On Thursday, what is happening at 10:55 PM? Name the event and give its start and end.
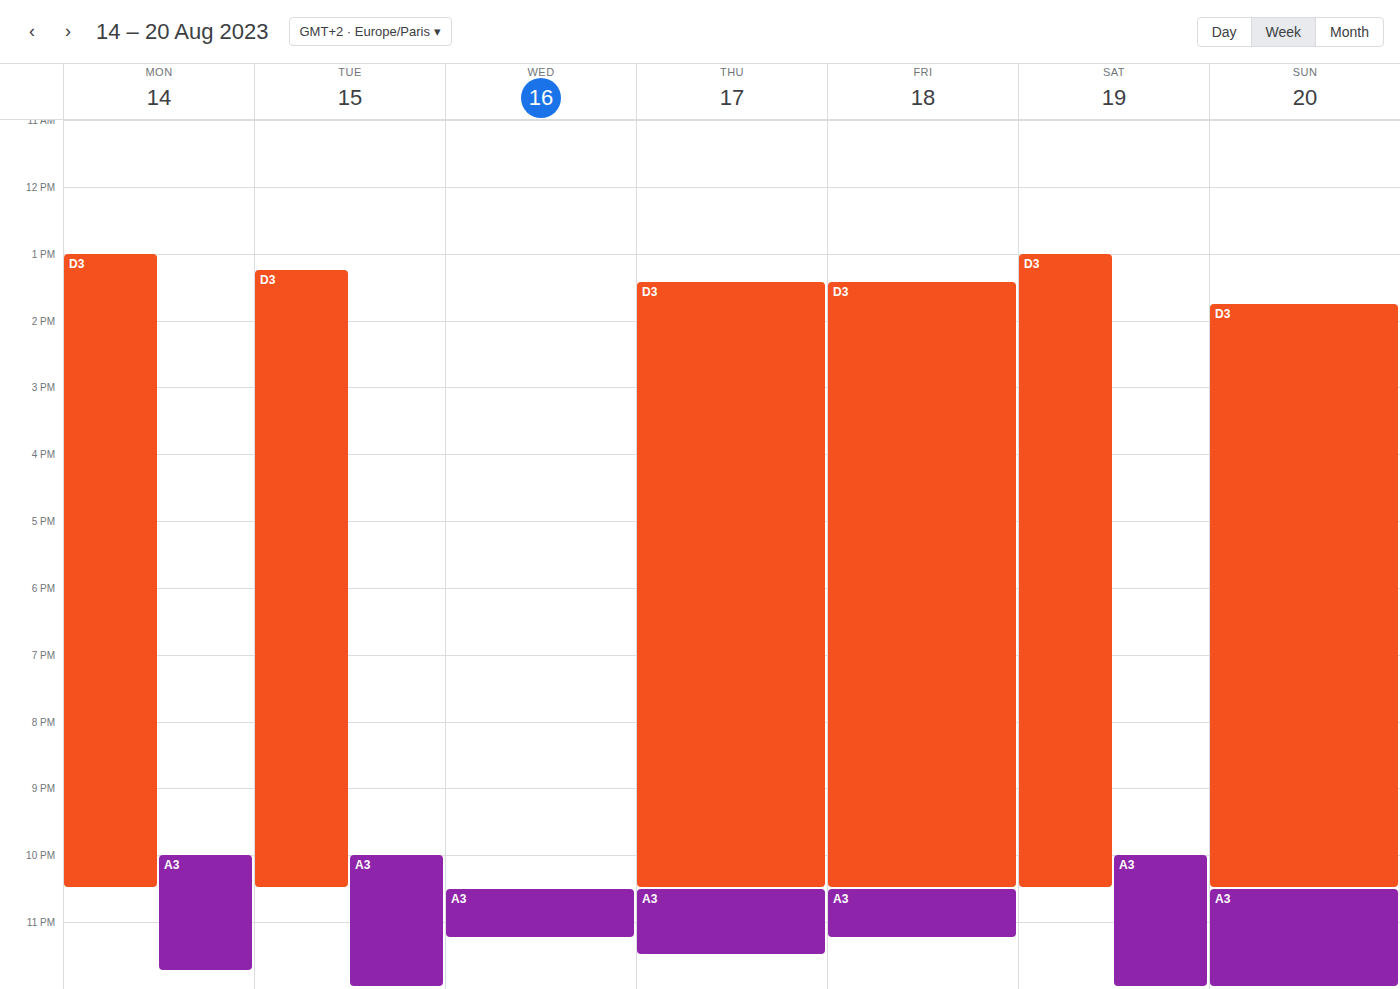
"A3", 10:30 PM to 11:30 PM